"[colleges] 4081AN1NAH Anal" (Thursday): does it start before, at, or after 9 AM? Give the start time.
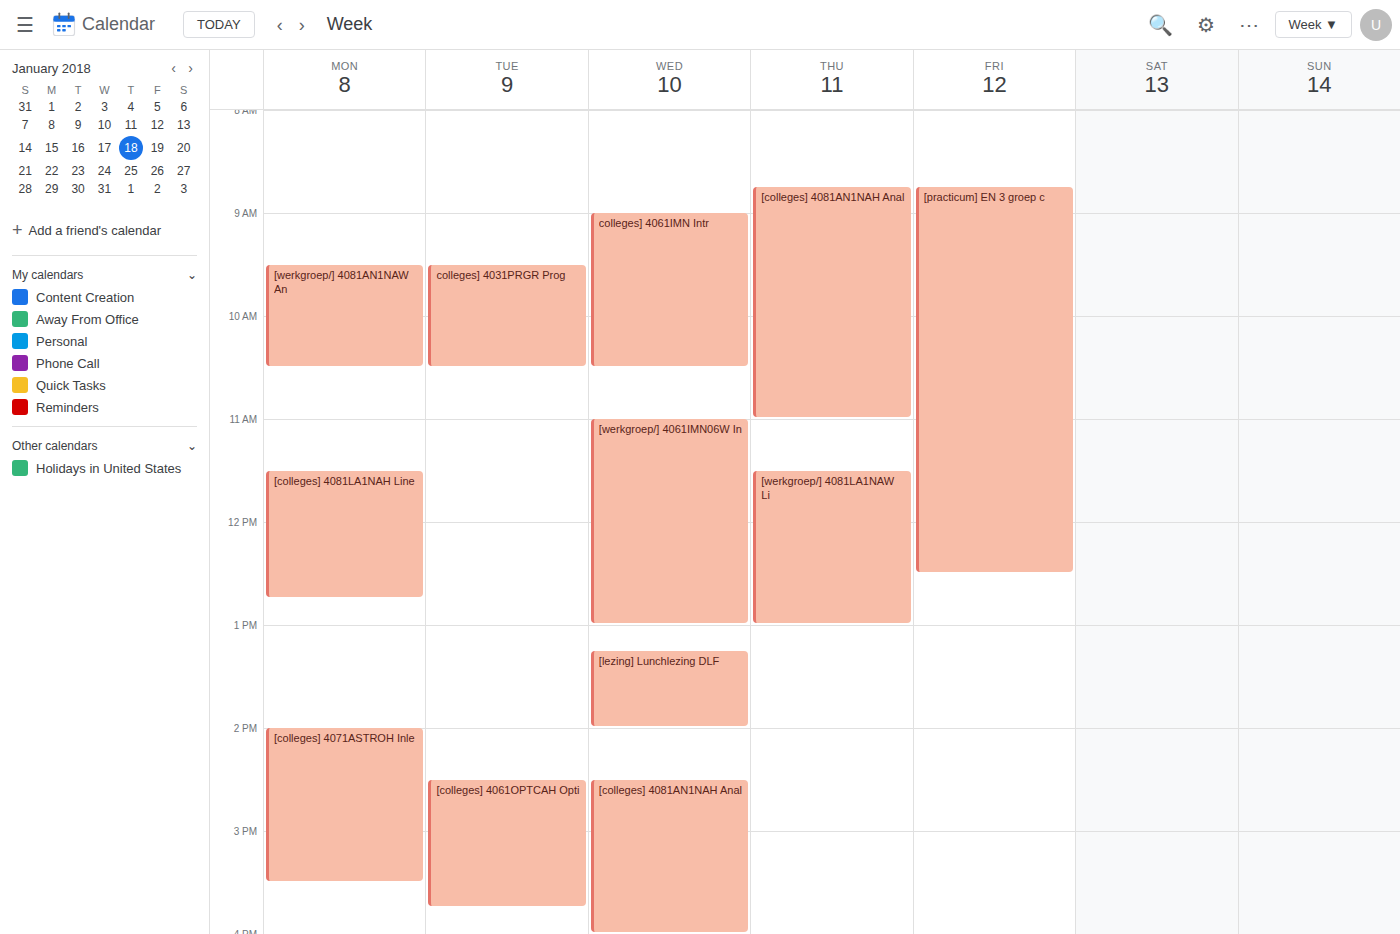
8:45 AM -- before 9 AM, 15 minutes above the 9 AM line.